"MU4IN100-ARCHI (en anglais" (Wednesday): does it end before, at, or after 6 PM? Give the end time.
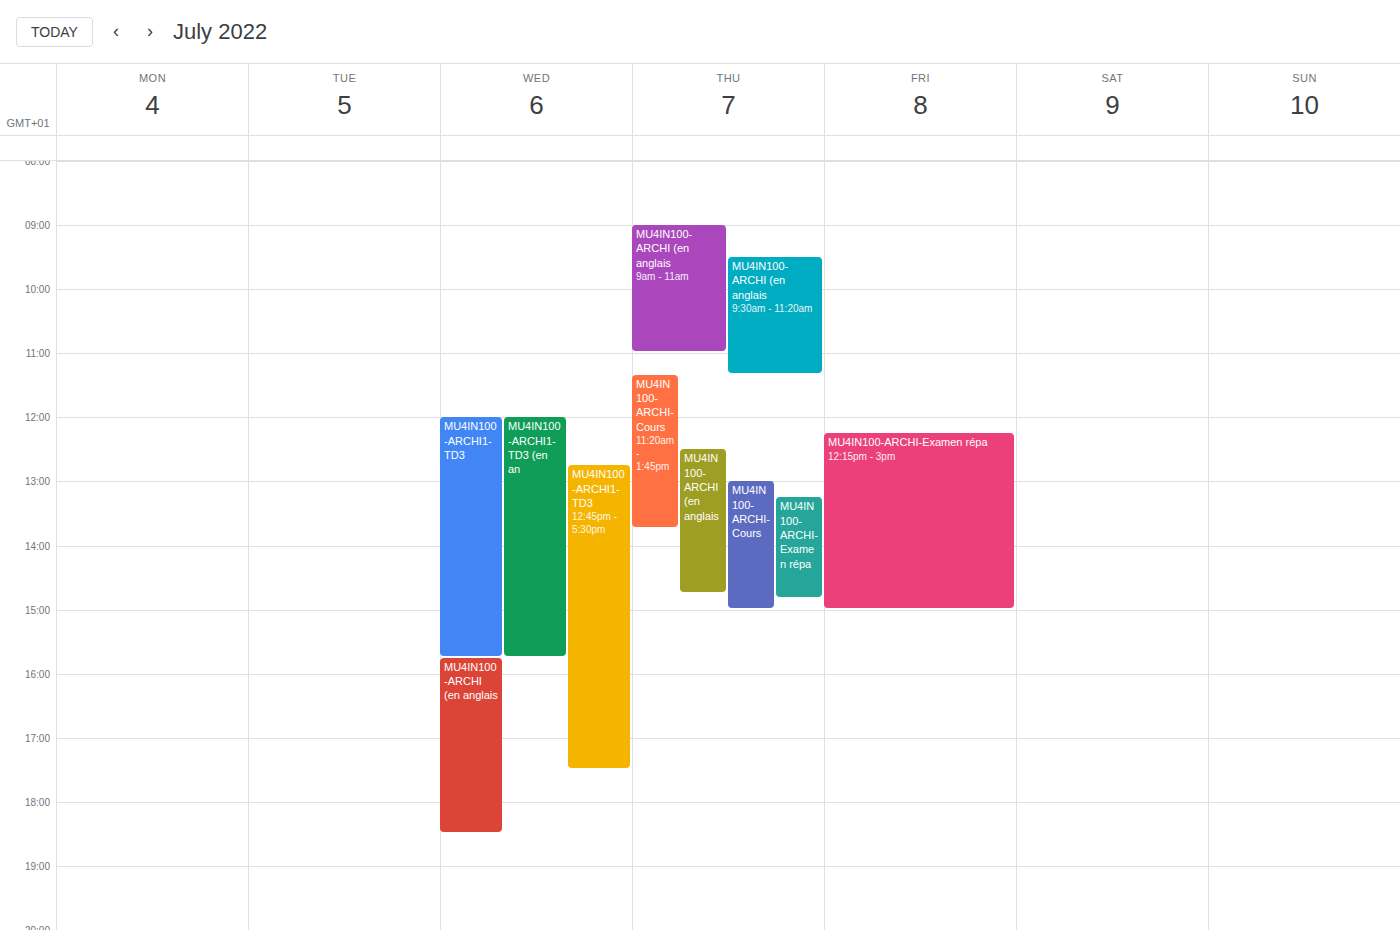
6:30 PM -- after 6 PM, 30 minutes below the 6 PM line.